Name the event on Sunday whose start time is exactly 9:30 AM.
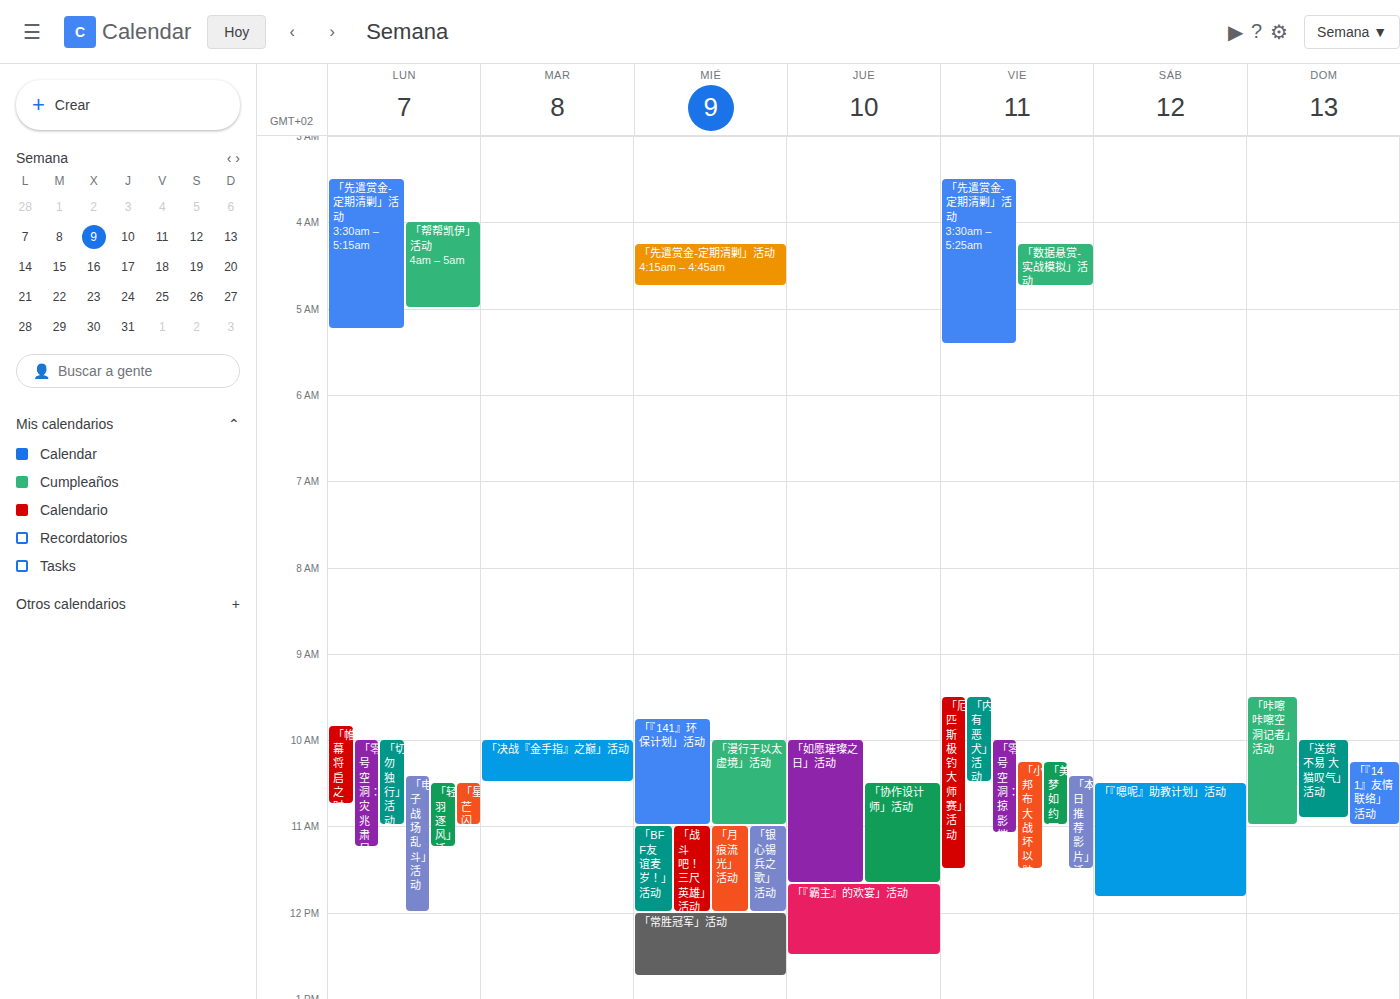
"「咔嚓咔嚓空洞记者」活动"